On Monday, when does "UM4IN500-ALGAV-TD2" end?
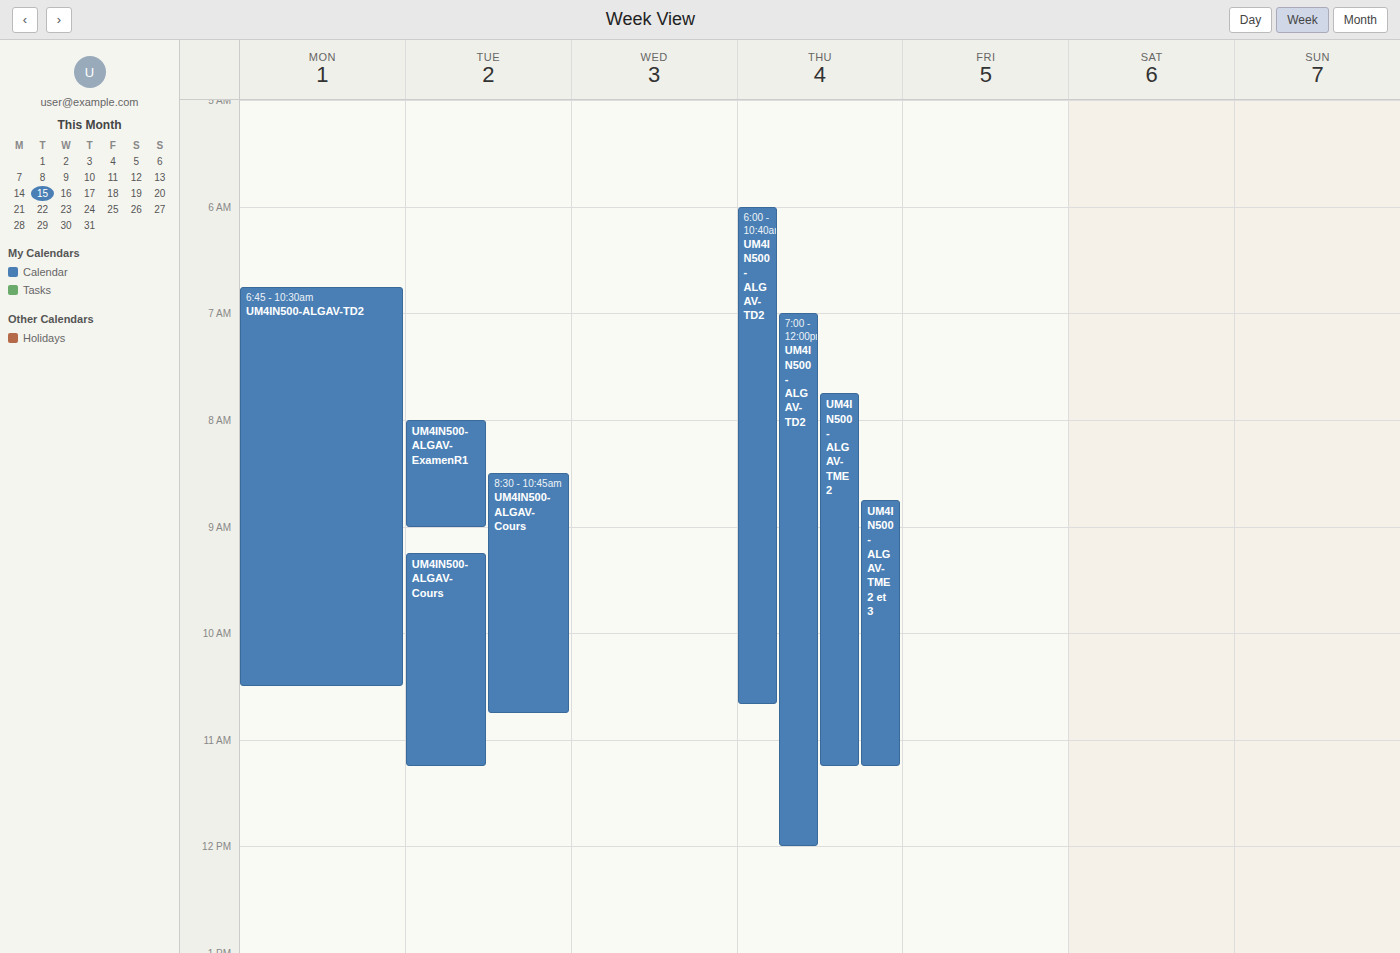
10:30 AM